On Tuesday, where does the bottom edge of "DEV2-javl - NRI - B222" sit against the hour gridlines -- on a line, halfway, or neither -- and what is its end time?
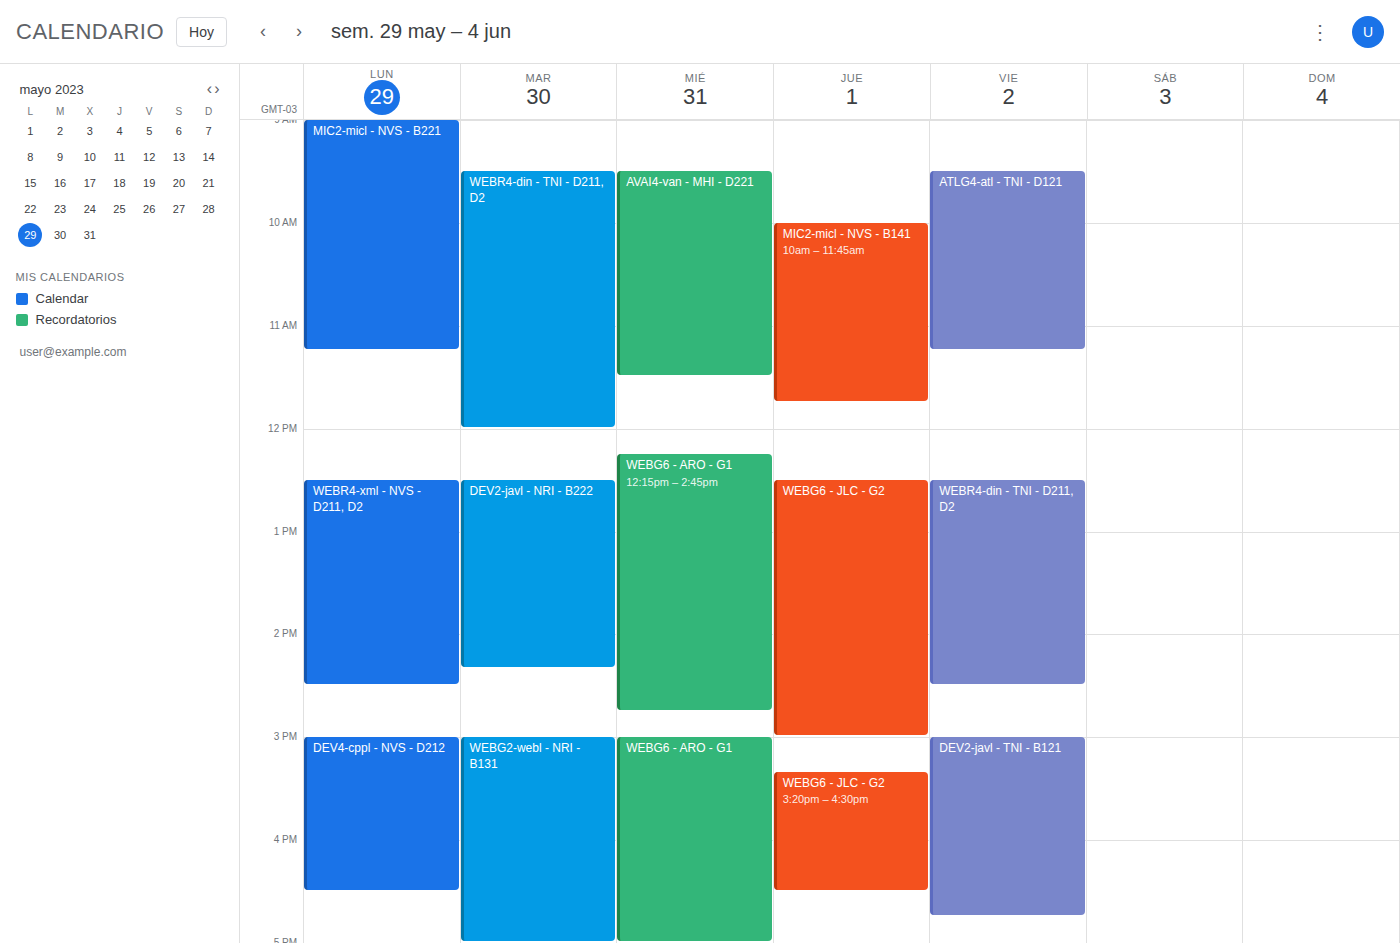
2:20 PM -- neither: 20 minutes below the 2 PM line and 40 minutes above the 3 PM line.